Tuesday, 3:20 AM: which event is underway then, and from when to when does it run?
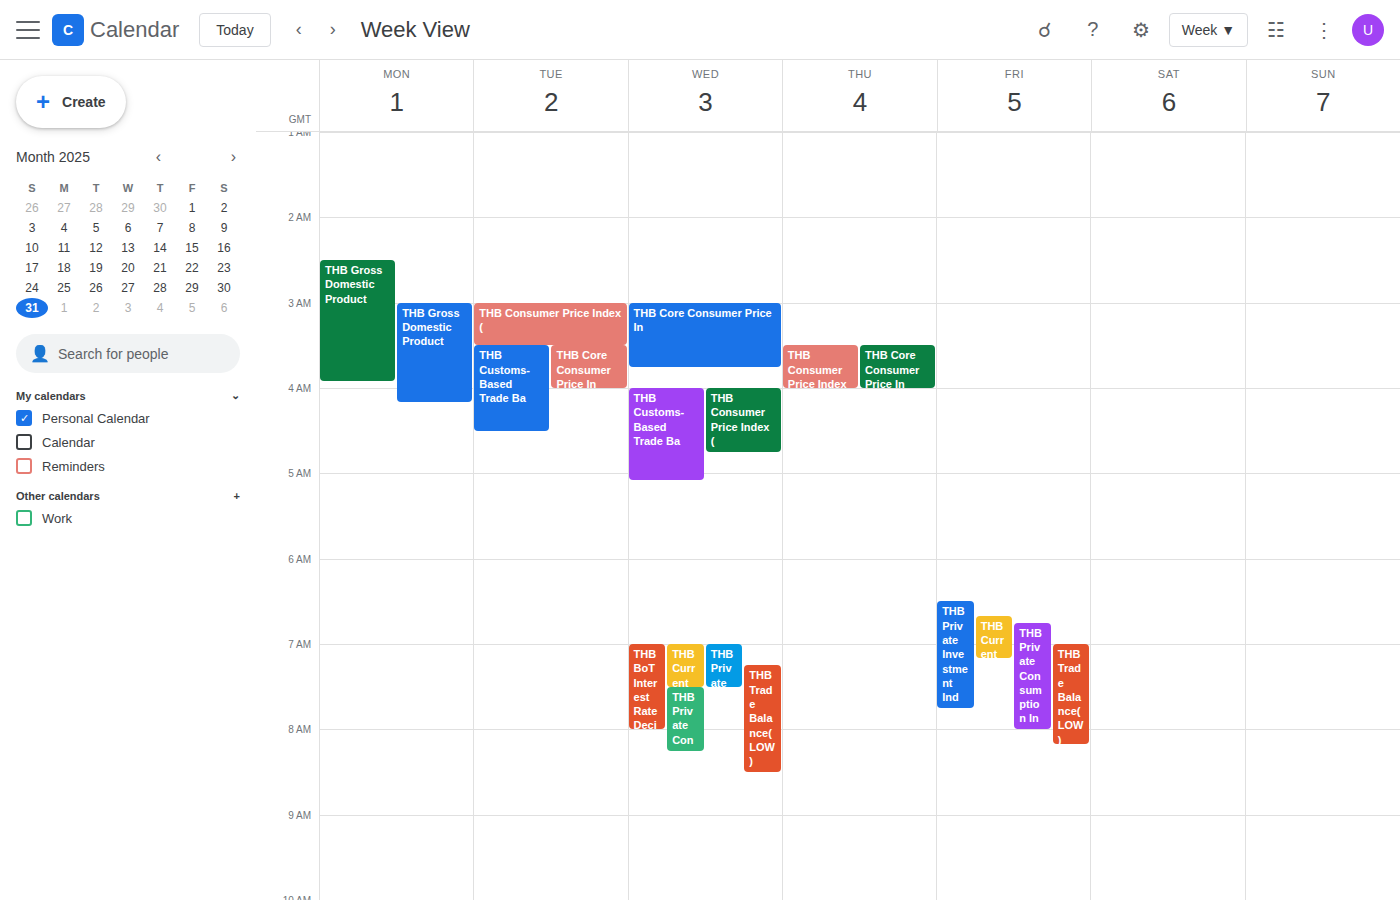
"THB Consumer Price Index (", 3:00 AM to 3:30 AM